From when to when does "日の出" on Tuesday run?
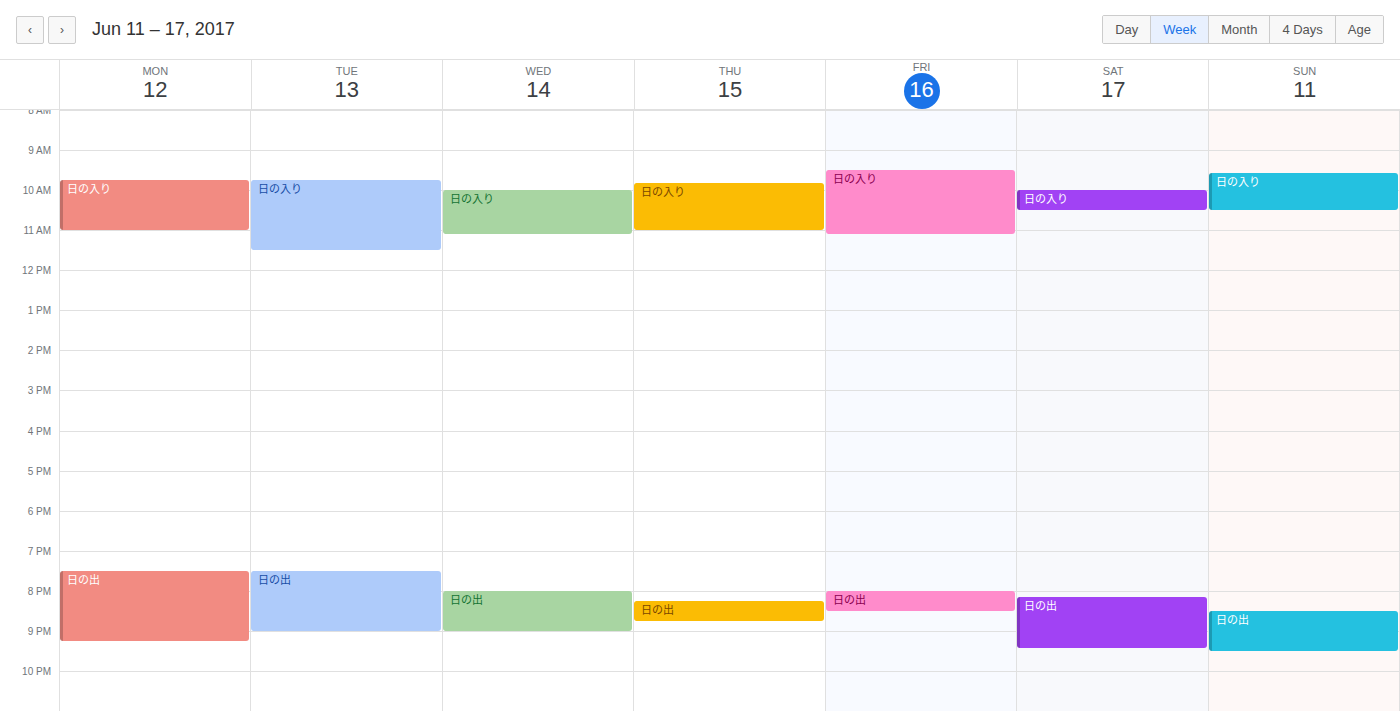
7:30 PM to 9:00 PM